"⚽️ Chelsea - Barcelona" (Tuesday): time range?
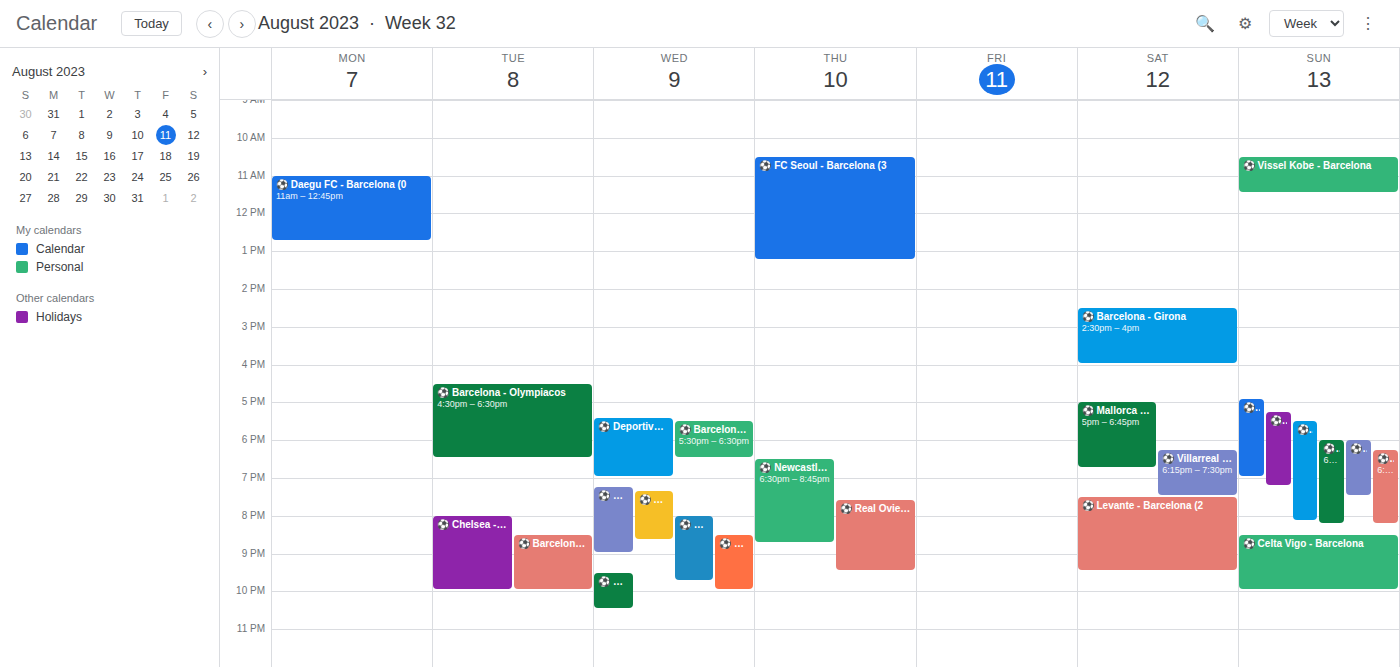
8:00 PM to 10:00 PM